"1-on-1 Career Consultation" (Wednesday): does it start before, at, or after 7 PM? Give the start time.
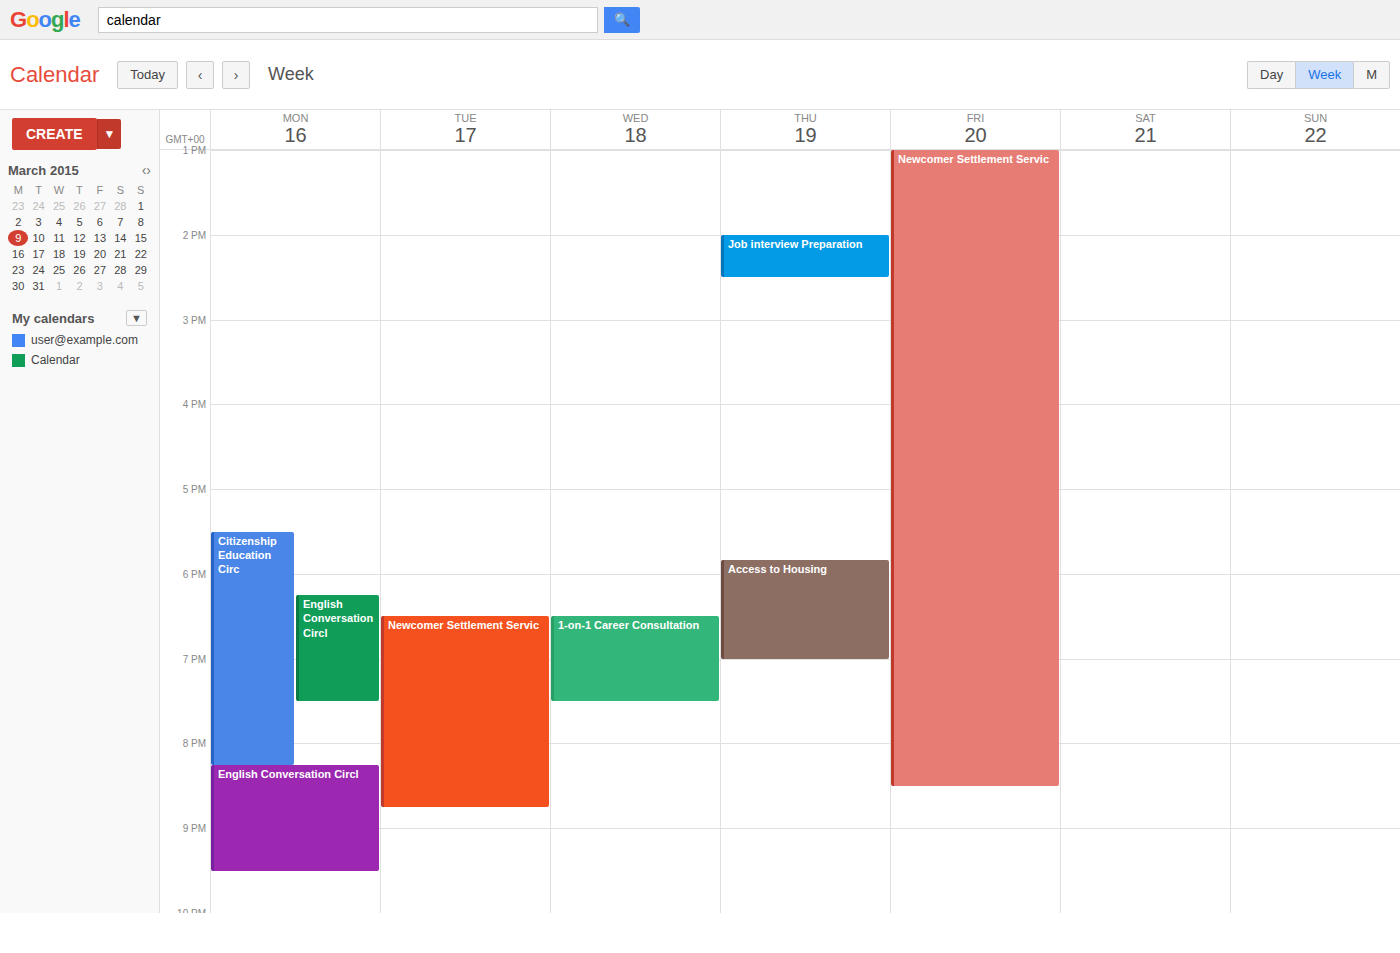
6:30 PM -- before 7 PM, 30 minutes above the 7 PM line.